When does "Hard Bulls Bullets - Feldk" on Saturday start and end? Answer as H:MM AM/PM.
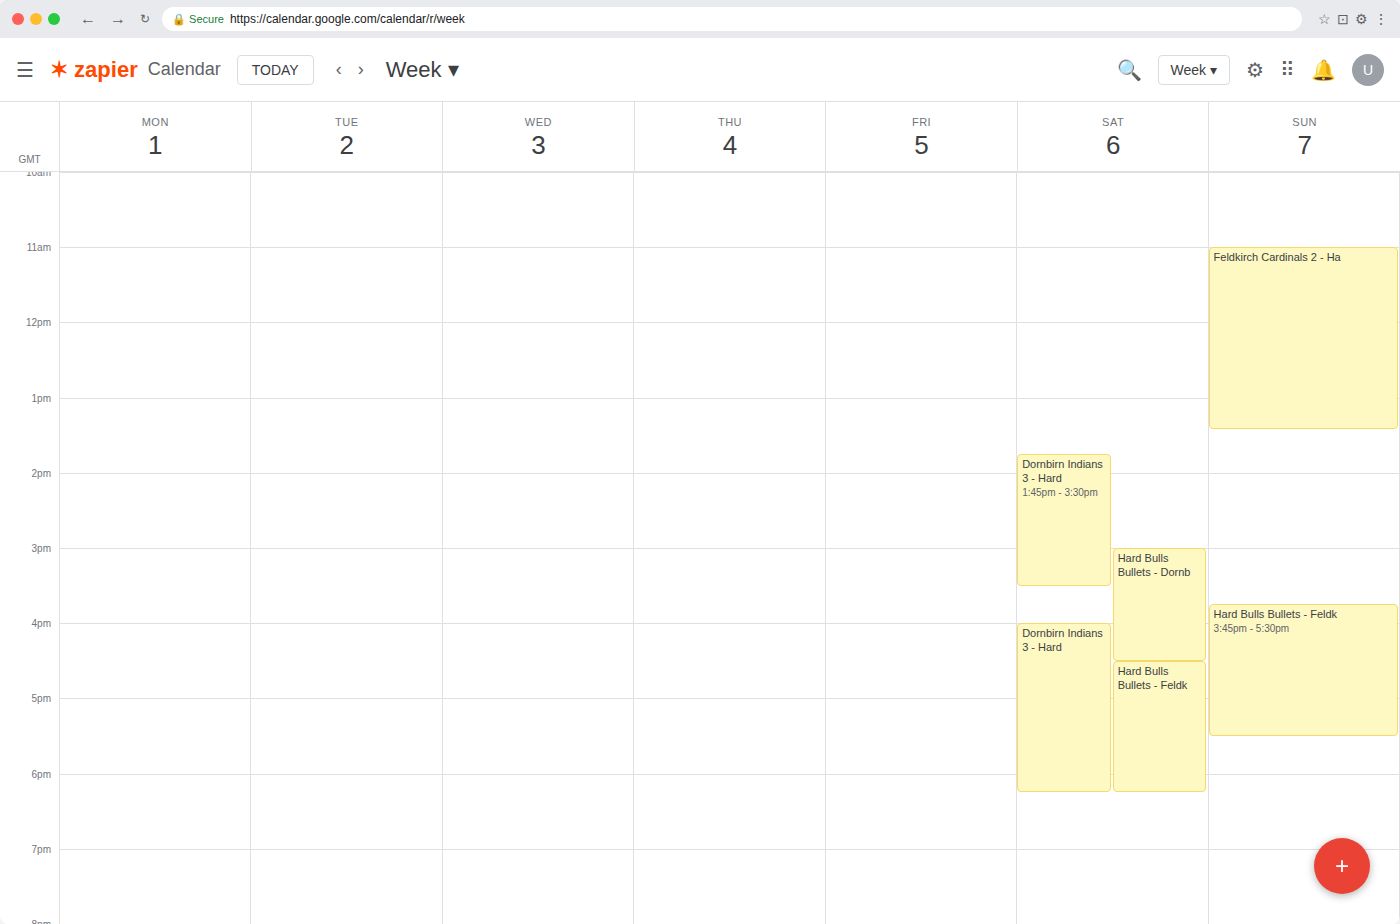
4:30 PM to 6:15 PM